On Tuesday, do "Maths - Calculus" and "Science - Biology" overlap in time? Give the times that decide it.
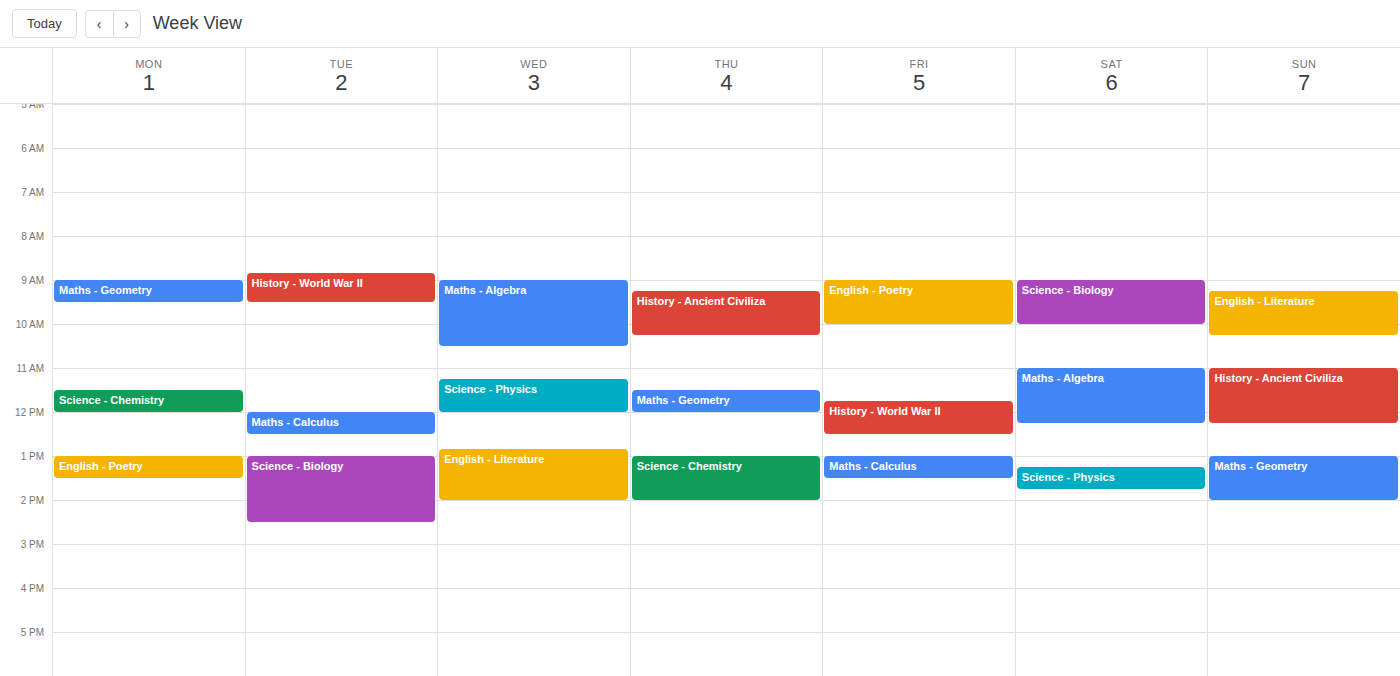
"Maths - Calculus" ends at 12:30 and "Science - Biology" starts at 13:00 -- no overlap.